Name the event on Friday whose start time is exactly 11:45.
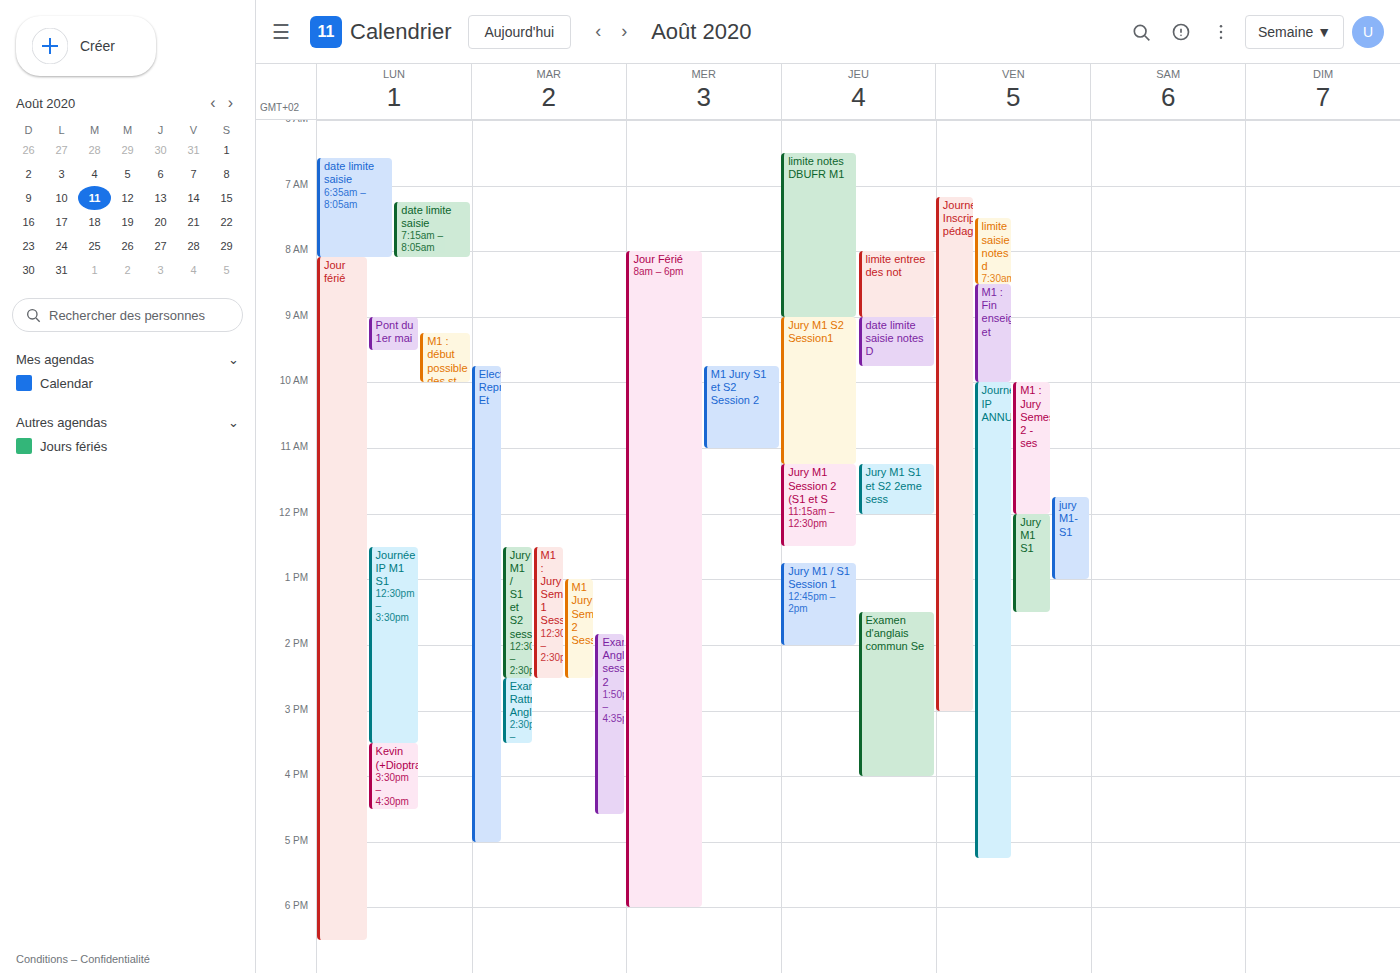
"jury M1-S1"